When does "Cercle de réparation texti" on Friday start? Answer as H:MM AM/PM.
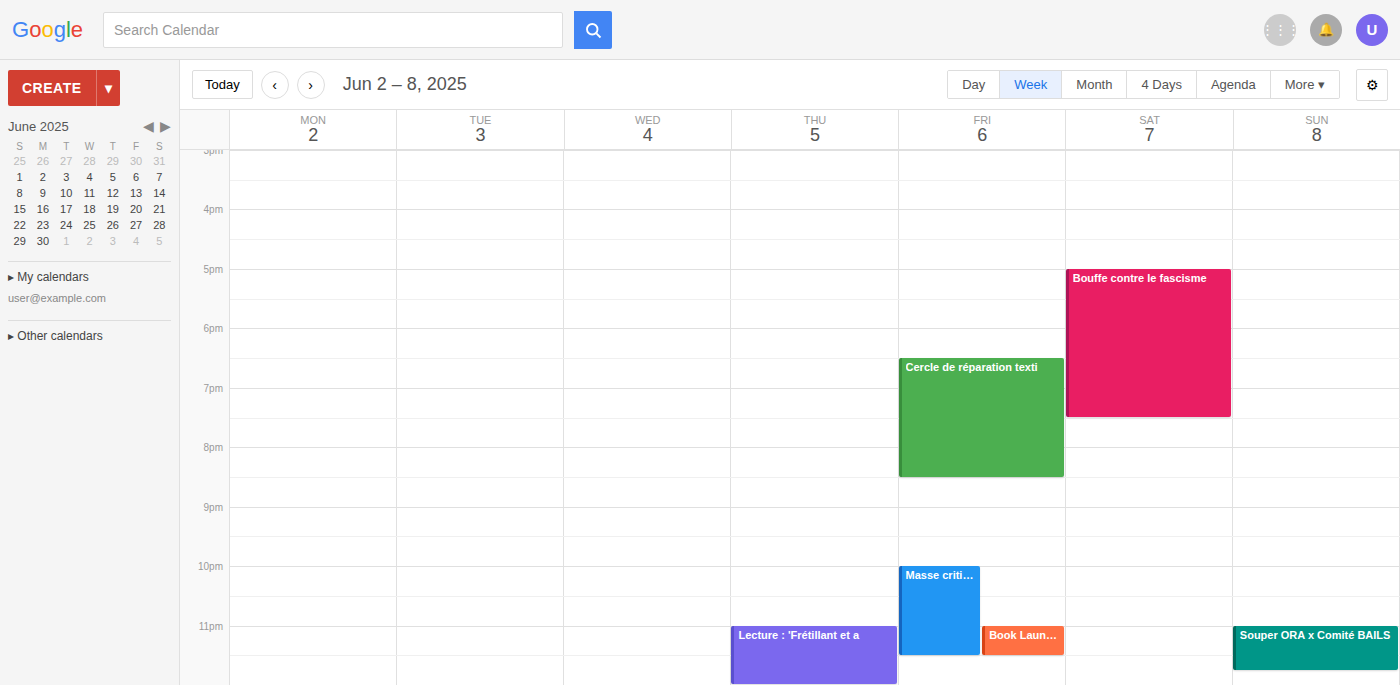
6:30 PM